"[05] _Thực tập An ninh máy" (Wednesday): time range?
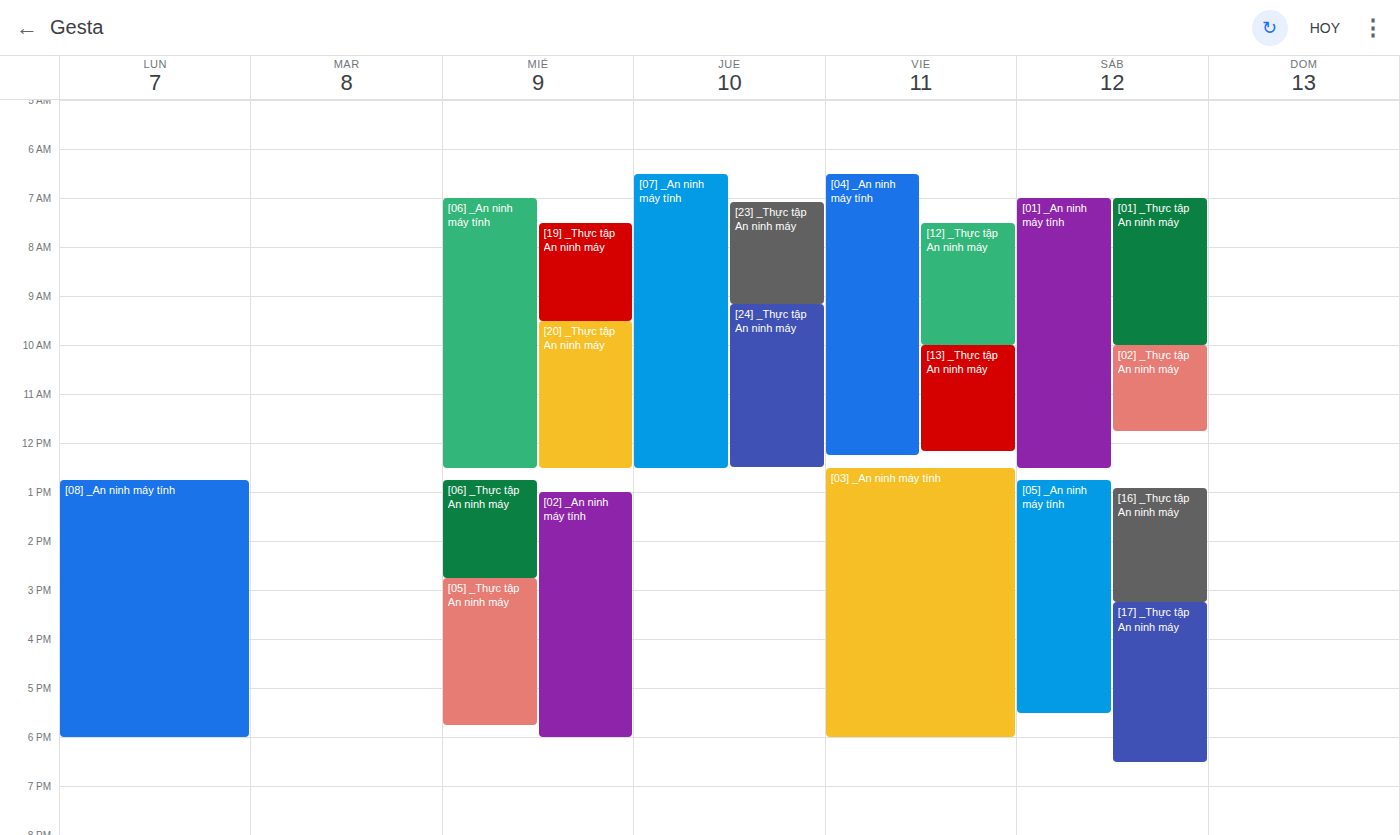
2:45 PM to 5:45 PM